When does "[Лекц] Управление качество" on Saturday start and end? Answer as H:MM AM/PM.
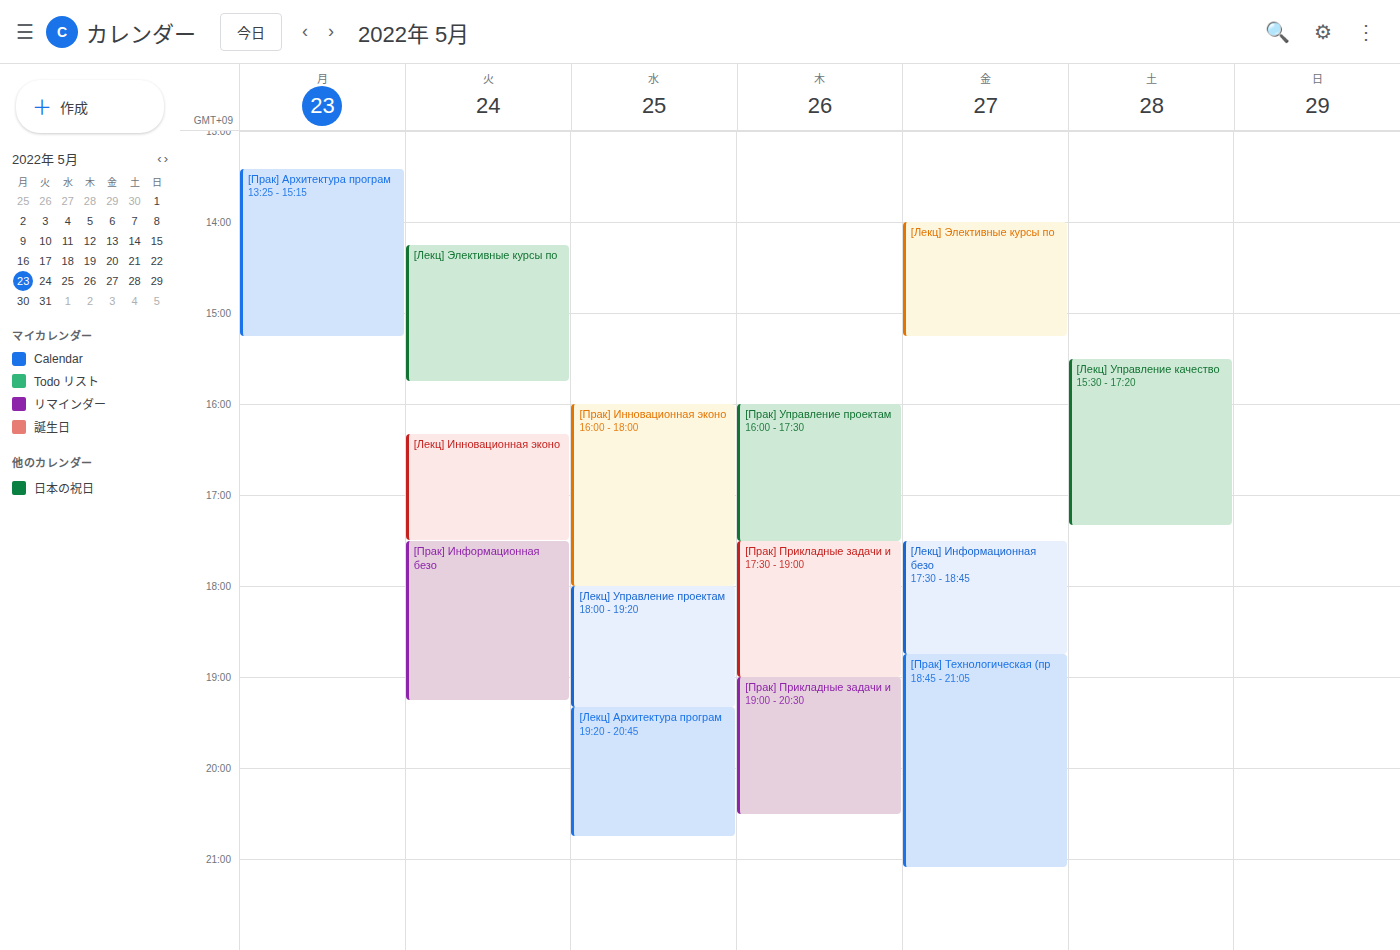
3:30 PM to 5:20 PM